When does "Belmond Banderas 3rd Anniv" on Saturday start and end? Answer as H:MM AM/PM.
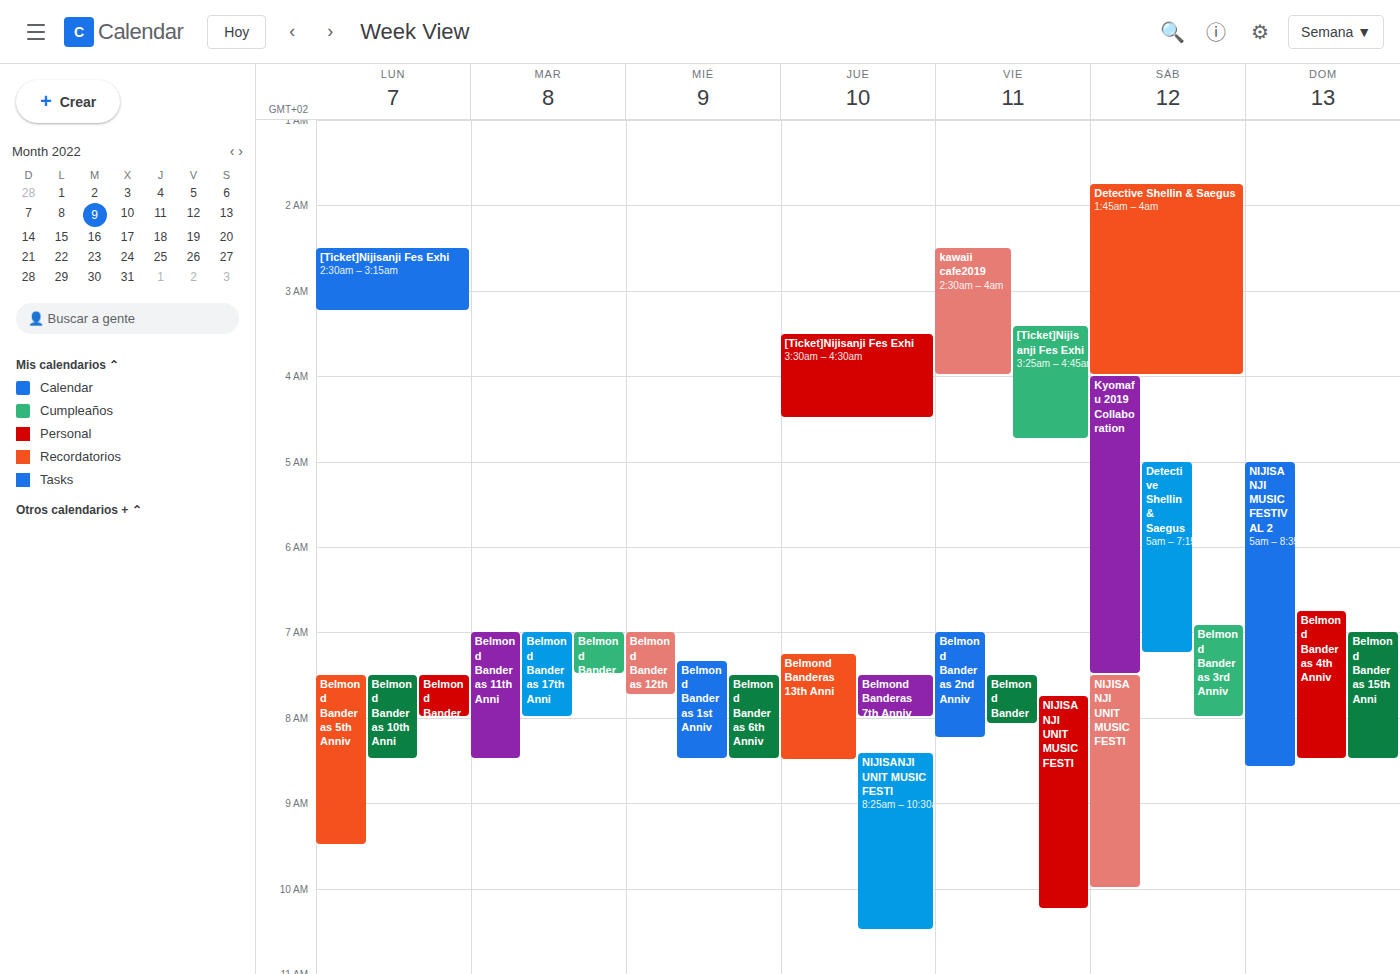
6:55 AM to 8:00 AM